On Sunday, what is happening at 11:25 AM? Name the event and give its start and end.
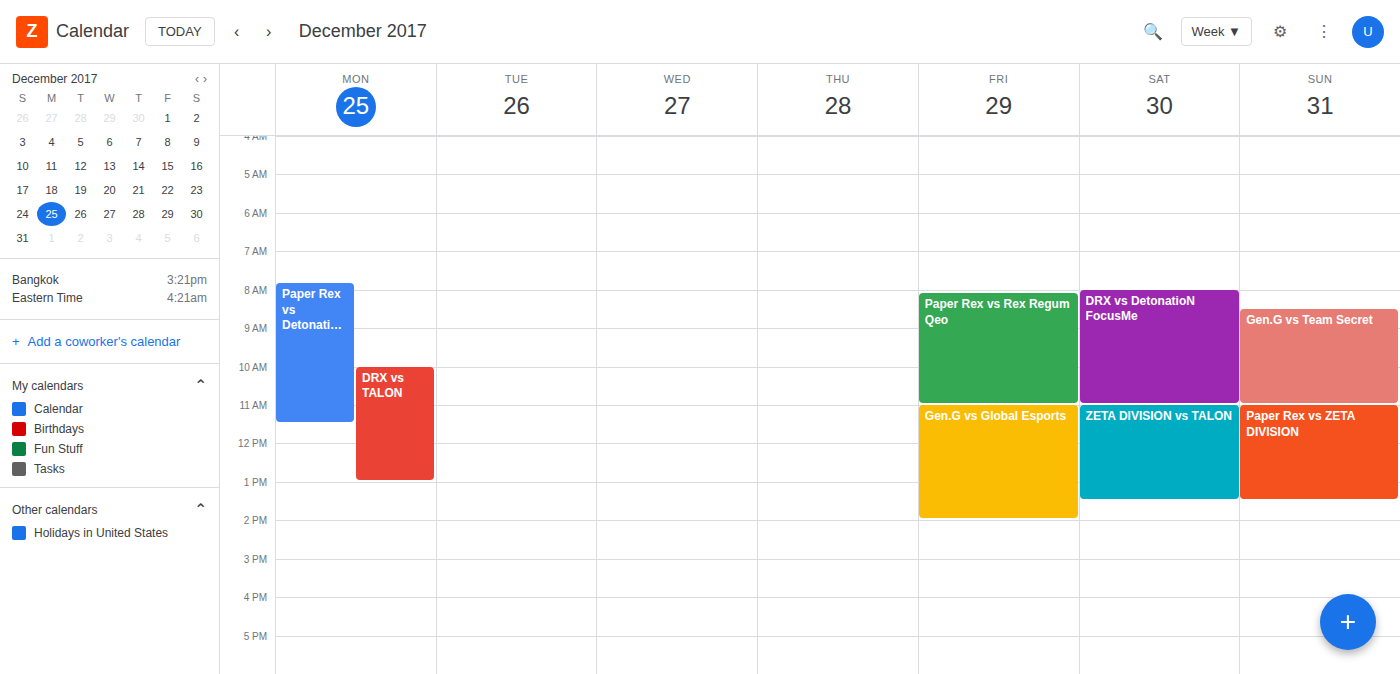
"Paper Rex vs ZETA DIVISION", 11:00 AM to 1:30 PM